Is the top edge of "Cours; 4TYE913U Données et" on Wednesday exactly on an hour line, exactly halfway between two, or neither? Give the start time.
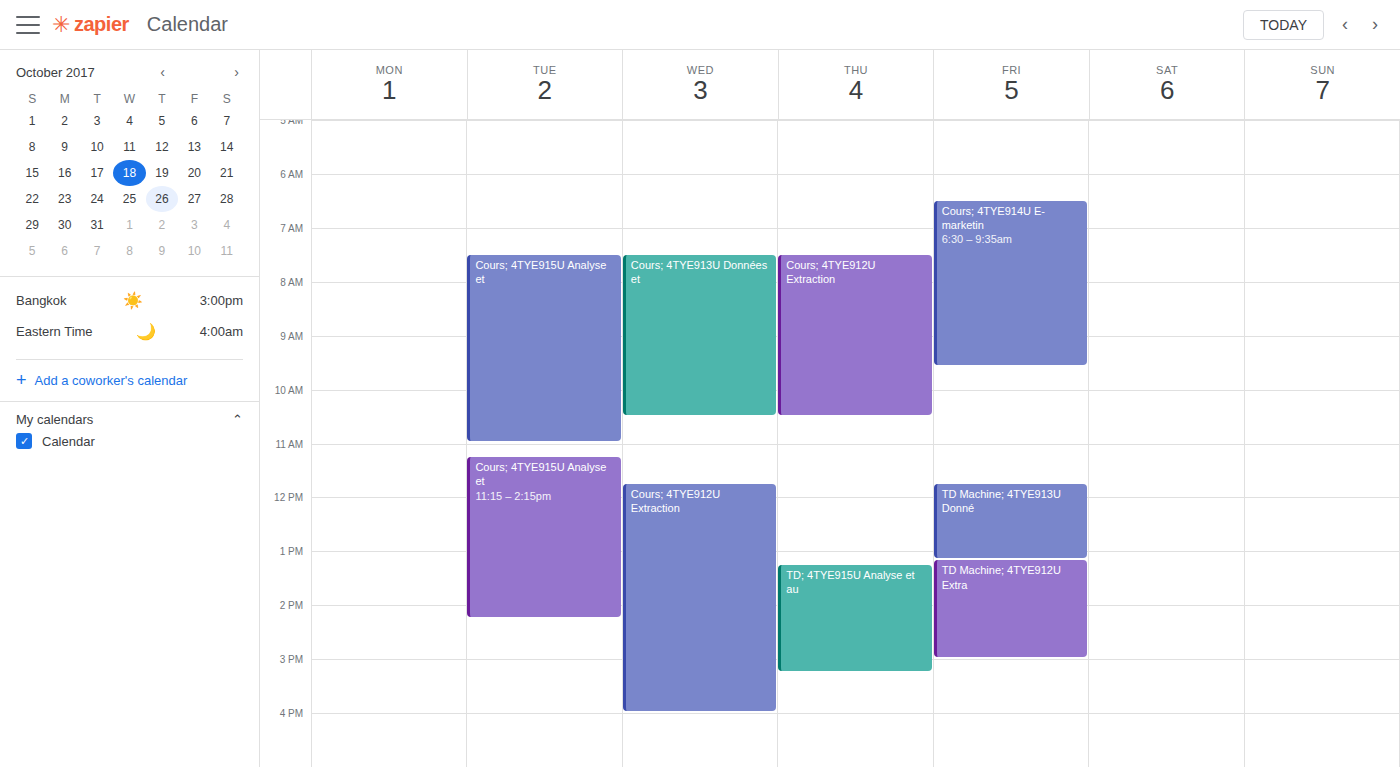
7:30 AM -- halfway between the 7 AM and 8 AM lines.